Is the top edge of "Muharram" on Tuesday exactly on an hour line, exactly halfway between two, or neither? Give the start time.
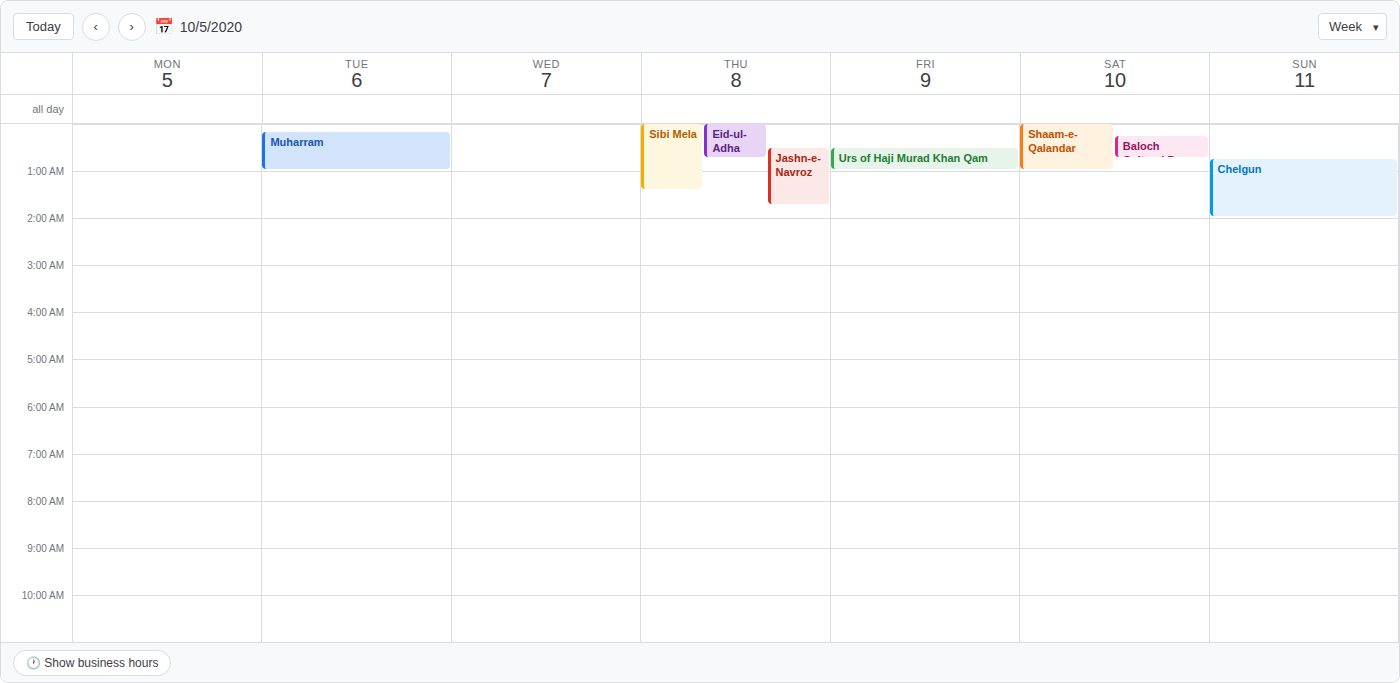
12:10 AM -- neither: 10 minutes below the 12 AM line and 50 minutes above the 1 AM line.